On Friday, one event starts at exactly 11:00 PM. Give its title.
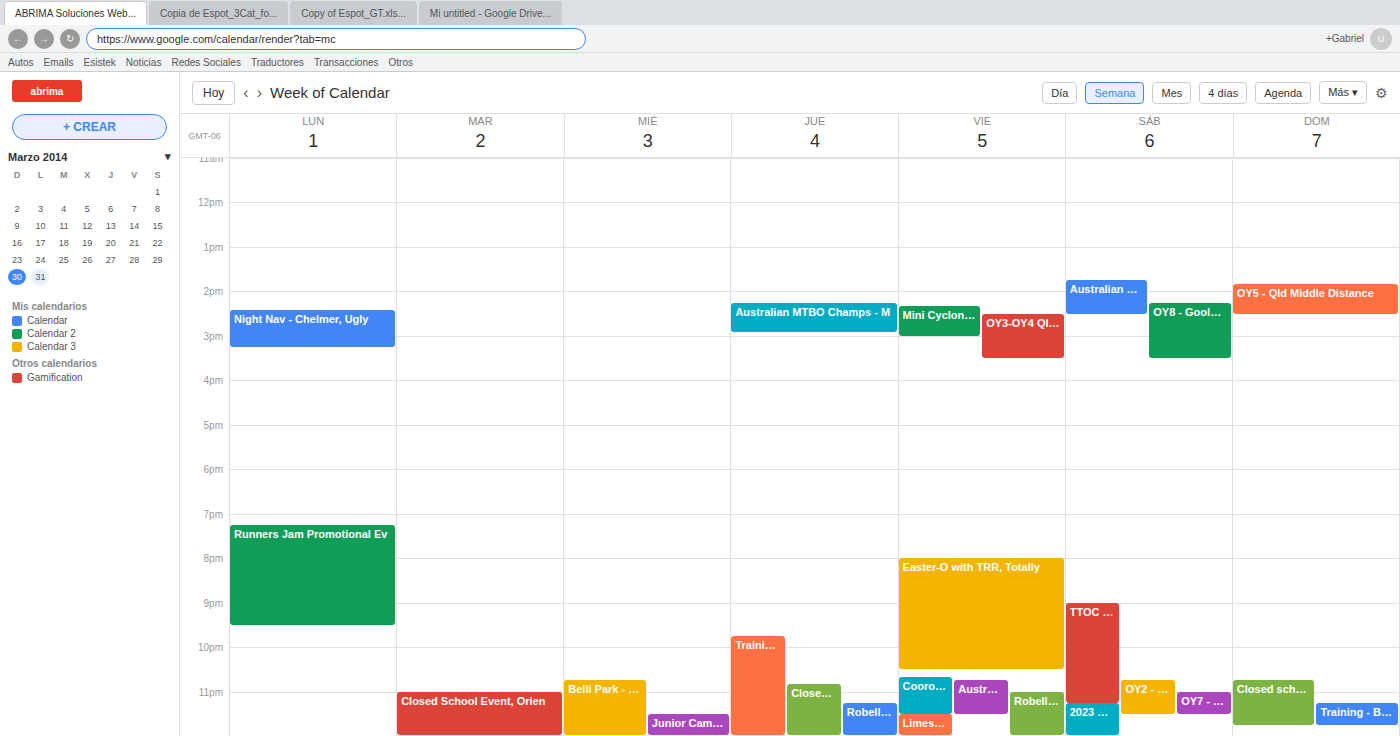
"Robelle Domain Active KIds"